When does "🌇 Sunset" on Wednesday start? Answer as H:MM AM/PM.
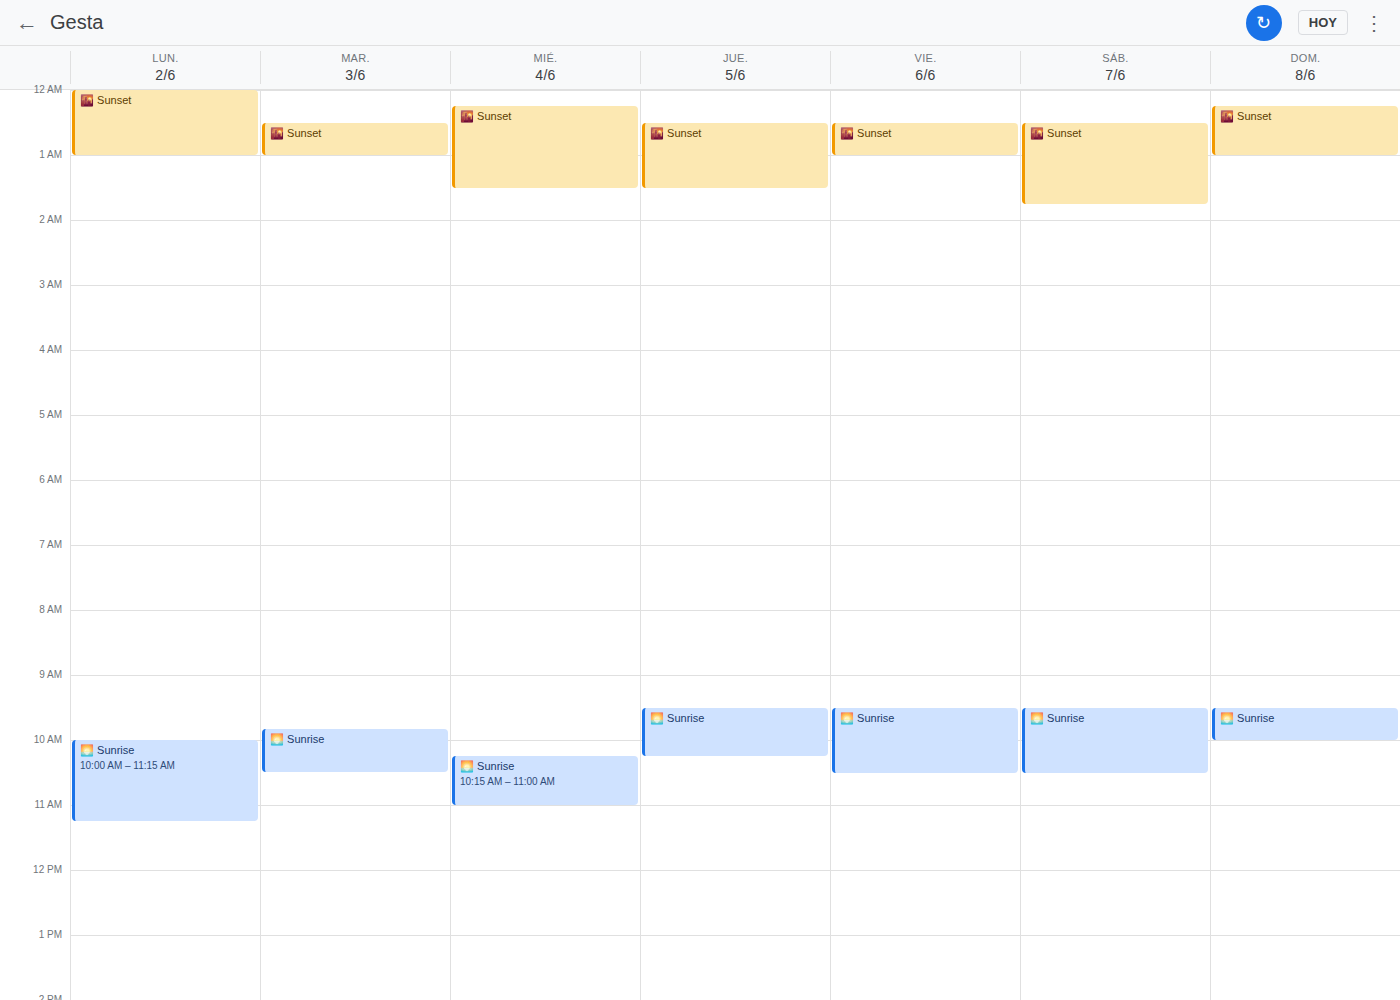
12:15 AM